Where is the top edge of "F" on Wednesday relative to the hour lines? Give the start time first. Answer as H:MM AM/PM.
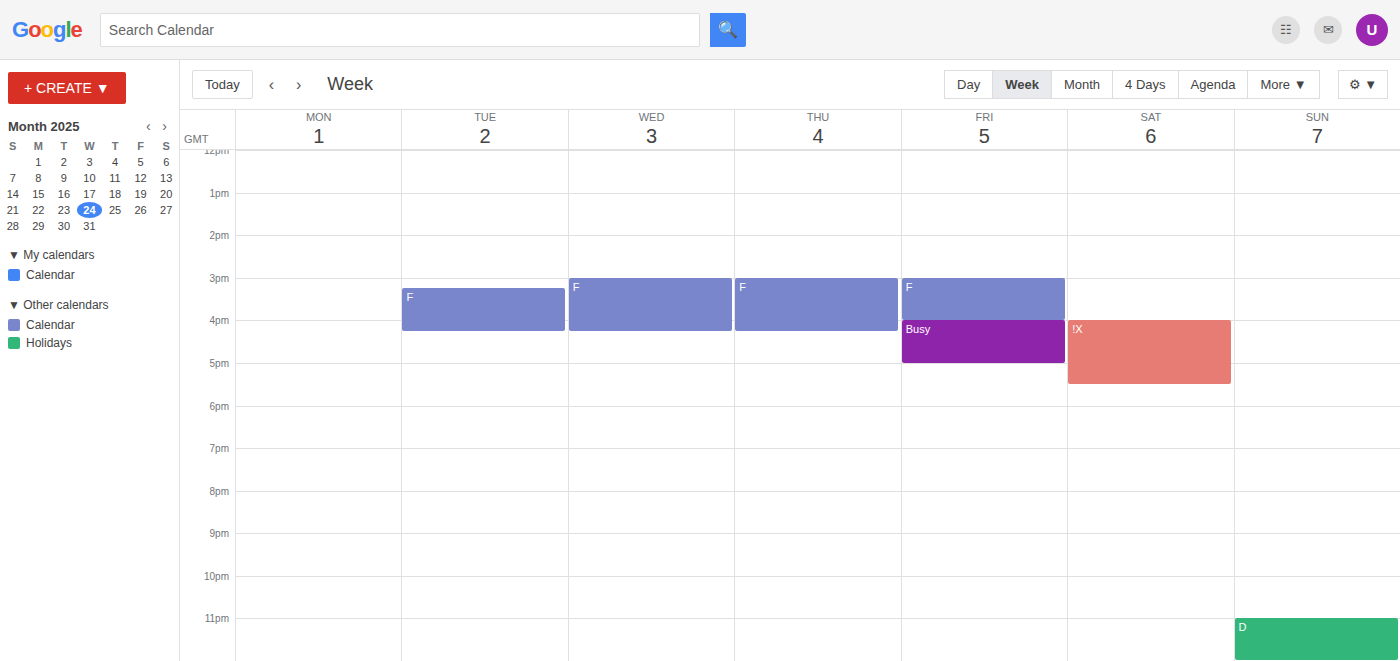
3:00 PM -- exactly on the 3 PM line.